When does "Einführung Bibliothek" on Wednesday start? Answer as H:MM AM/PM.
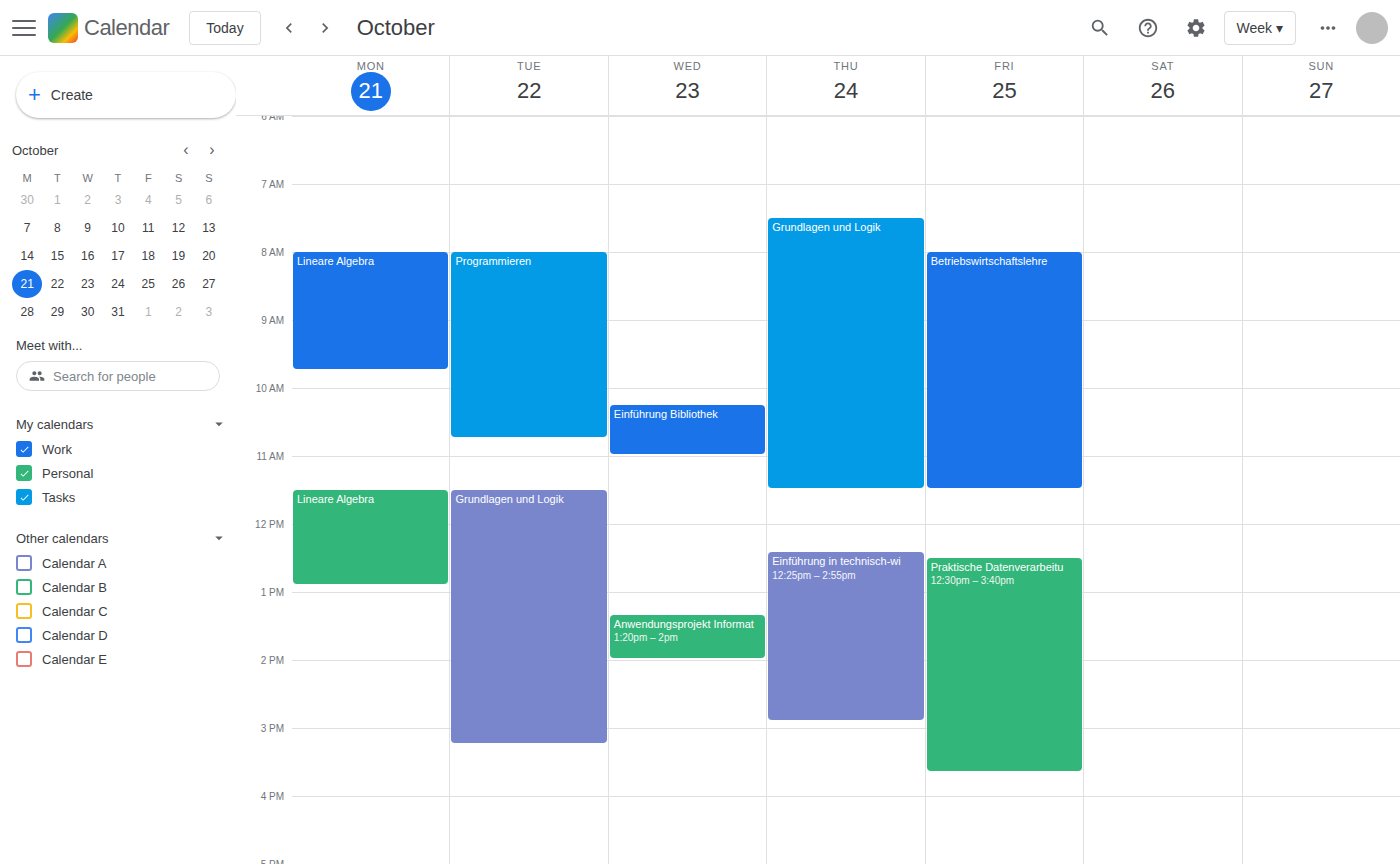
10:15 AM